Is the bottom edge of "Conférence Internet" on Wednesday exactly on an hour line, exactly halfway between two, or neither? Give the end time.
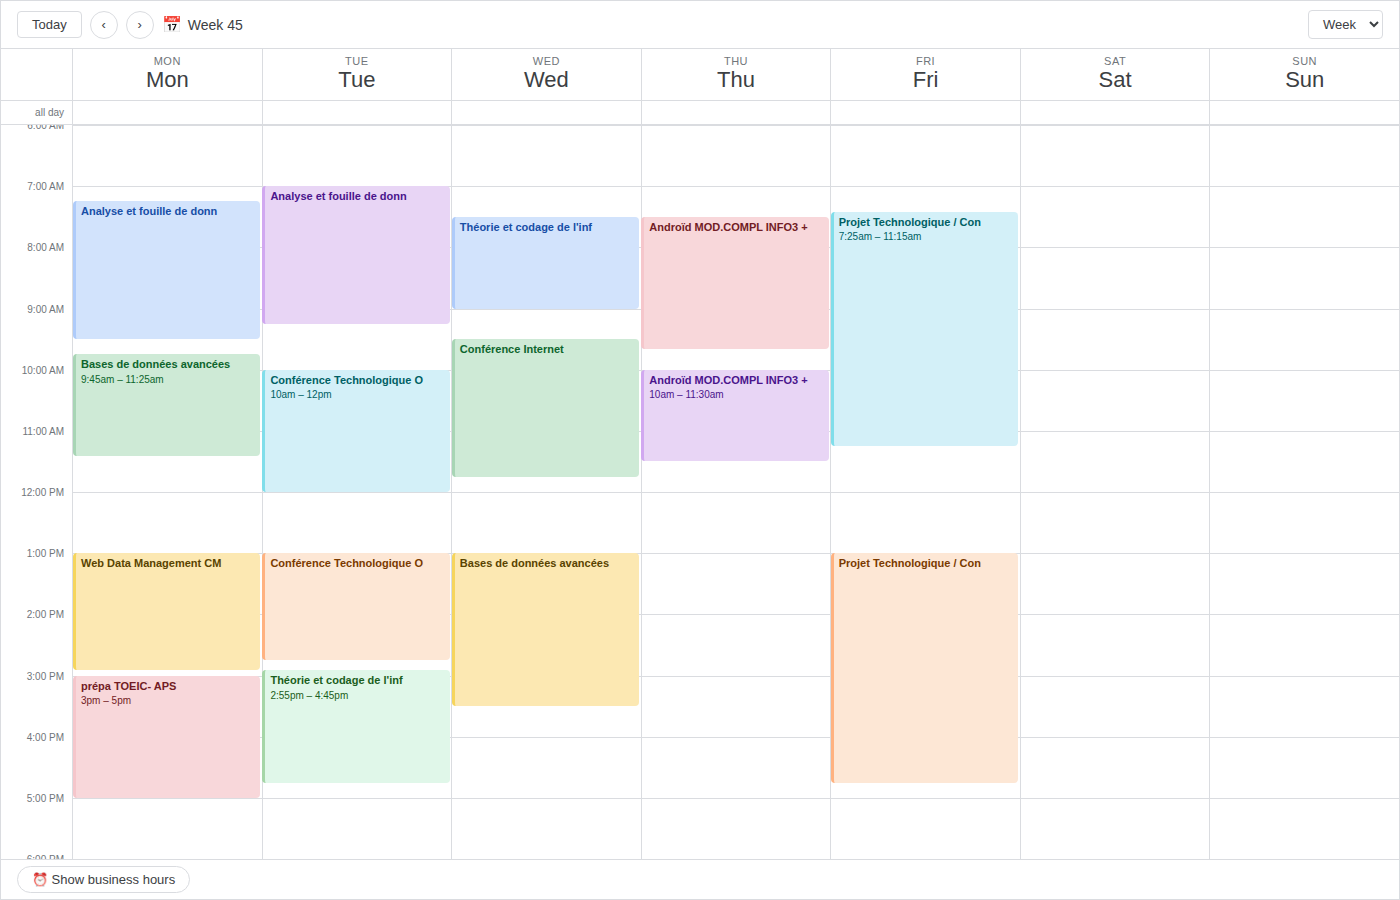
11:45 AM -- neither: three quarters of the way from the 11 AM line to the 12 PM line.